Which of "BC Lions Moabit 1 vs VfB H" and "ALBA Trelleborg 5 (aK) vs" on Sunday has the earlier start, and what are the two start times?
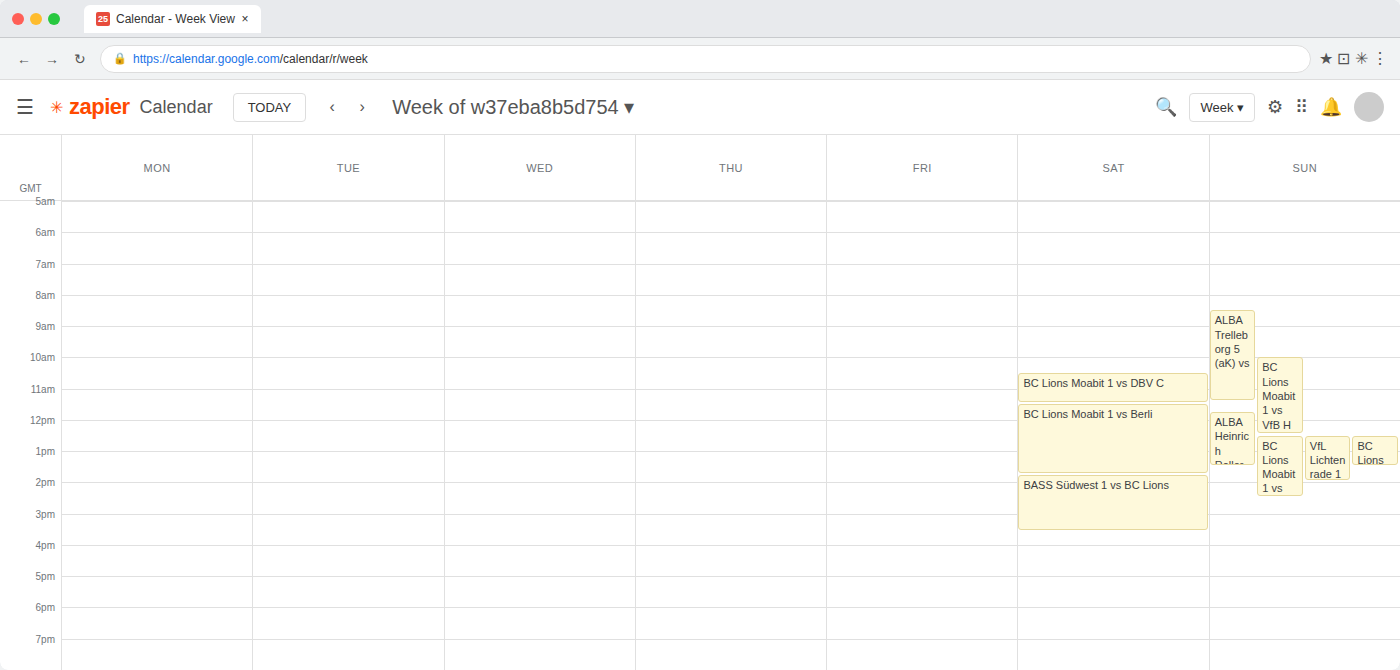
"ALBA Trelleborg 5 (aK) vs" 8:30 AM; "BC Lions Moabit 1 vs VfB H" 10:00 AM.